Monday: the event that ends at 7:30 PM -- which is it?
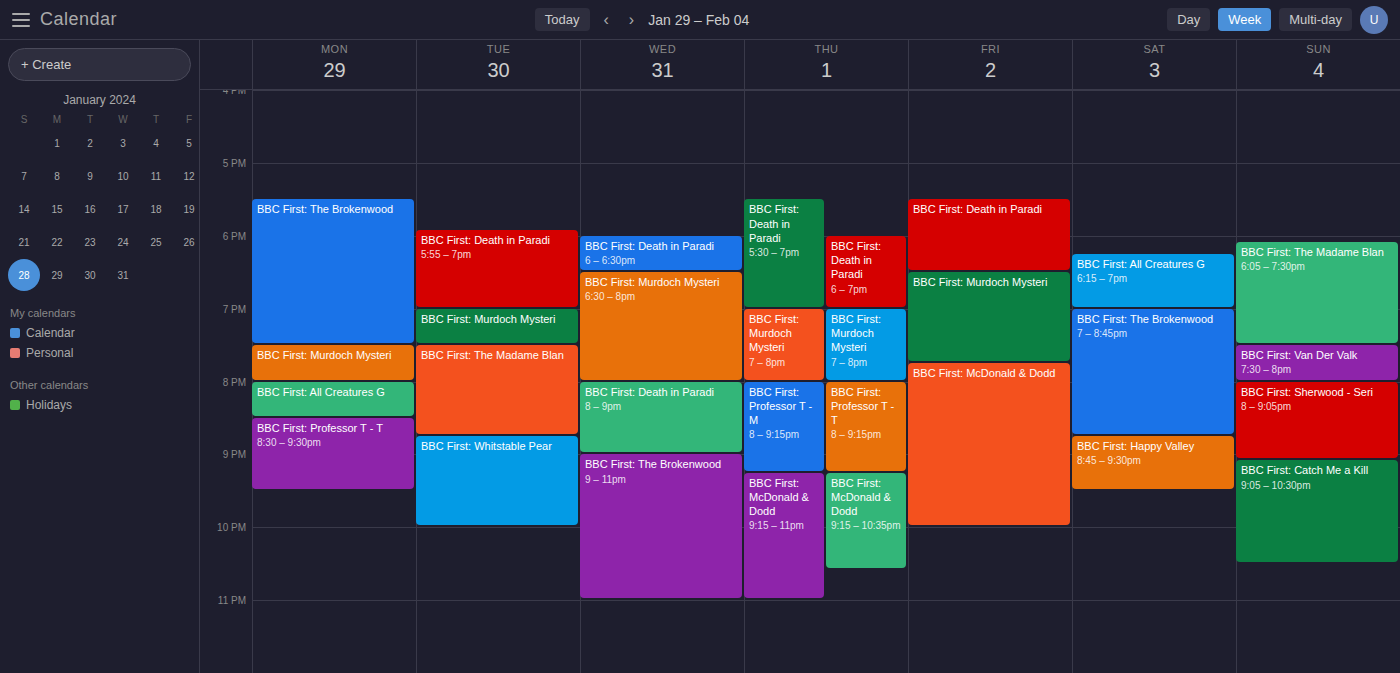
"BBC First: The Brokenwood"